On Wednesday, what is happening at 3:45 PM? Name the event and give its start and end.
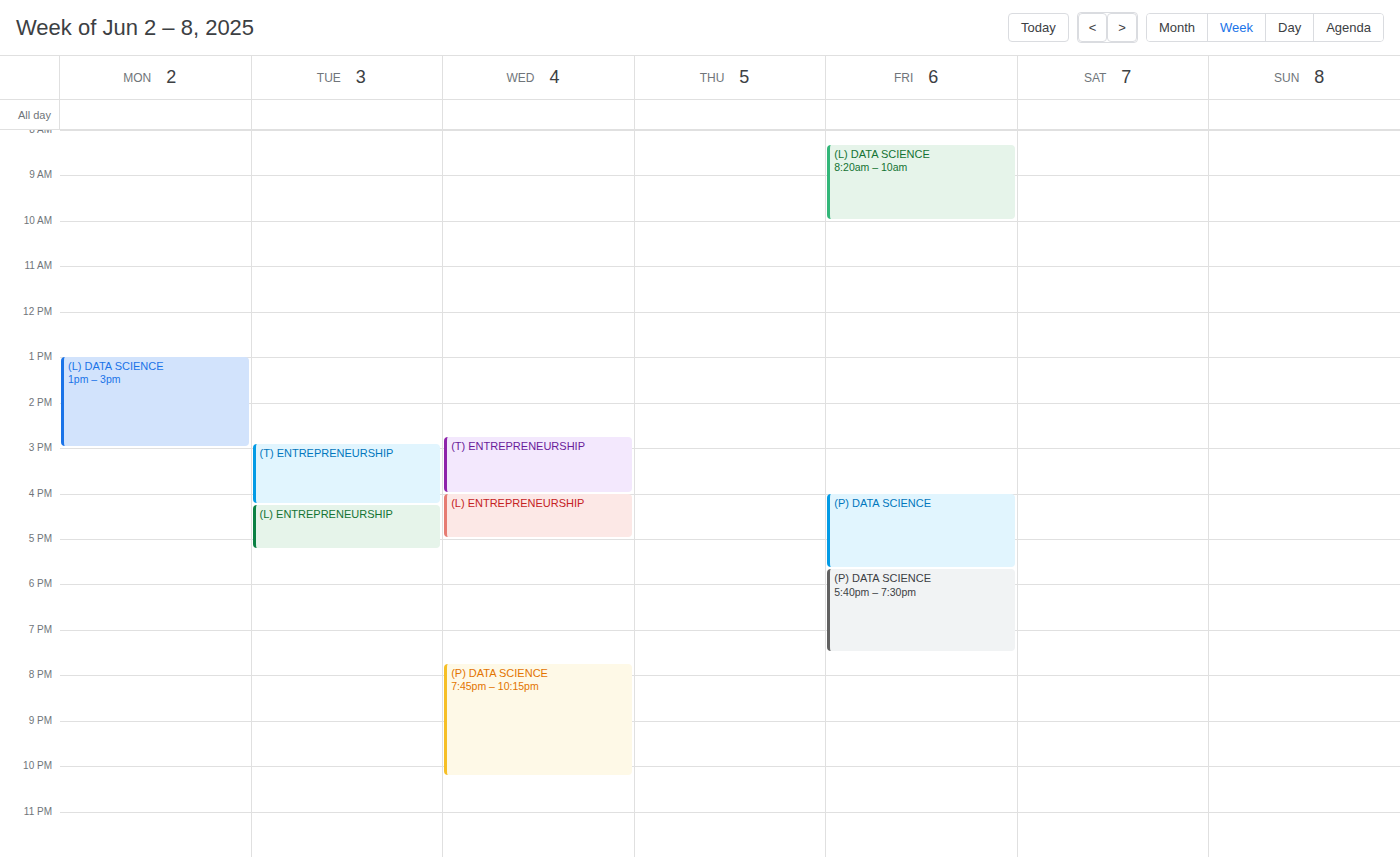
"(T) ENTREPRENEURSHIP", 2:45 PM to 4:00 PM